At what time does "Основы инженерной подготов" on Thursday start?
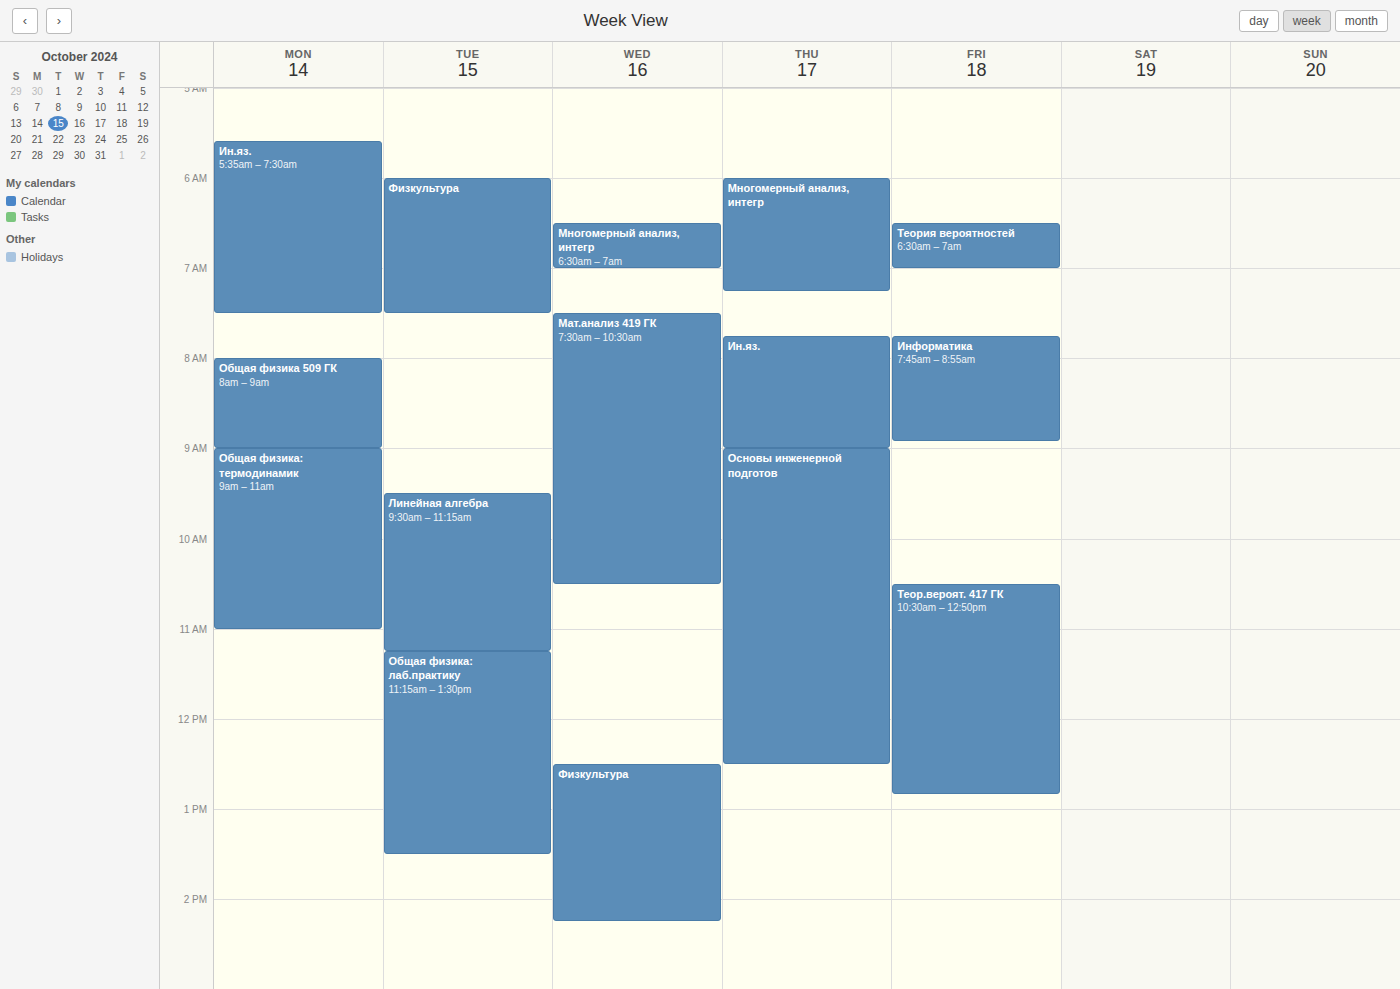
9:00 AM